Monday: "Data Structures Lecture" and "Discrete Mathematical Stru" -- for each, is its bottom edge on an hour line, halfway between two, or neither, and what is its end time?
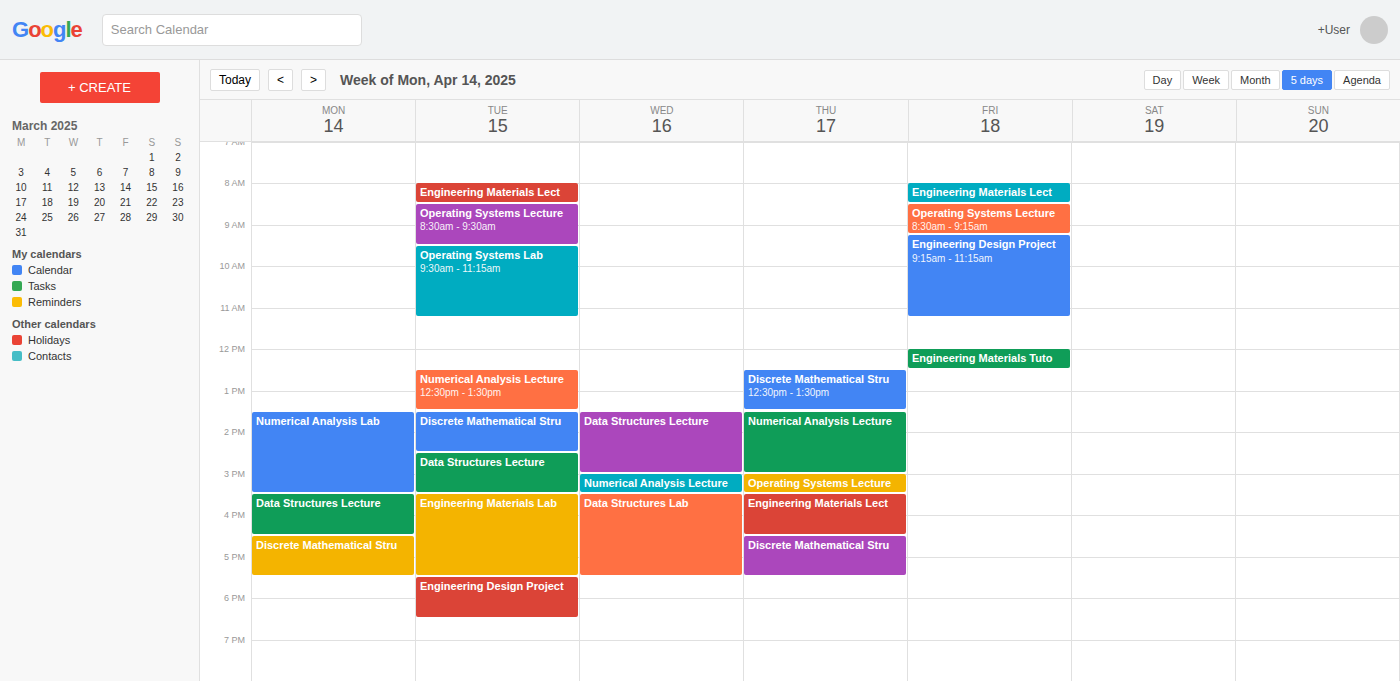
"Data Structures Lecture": 16:30, halfway between the 16:00 and 17:00 lines. "Discrete Mathematical Stru": 17:30, halfway between the 17:00 and 18:00 lines.